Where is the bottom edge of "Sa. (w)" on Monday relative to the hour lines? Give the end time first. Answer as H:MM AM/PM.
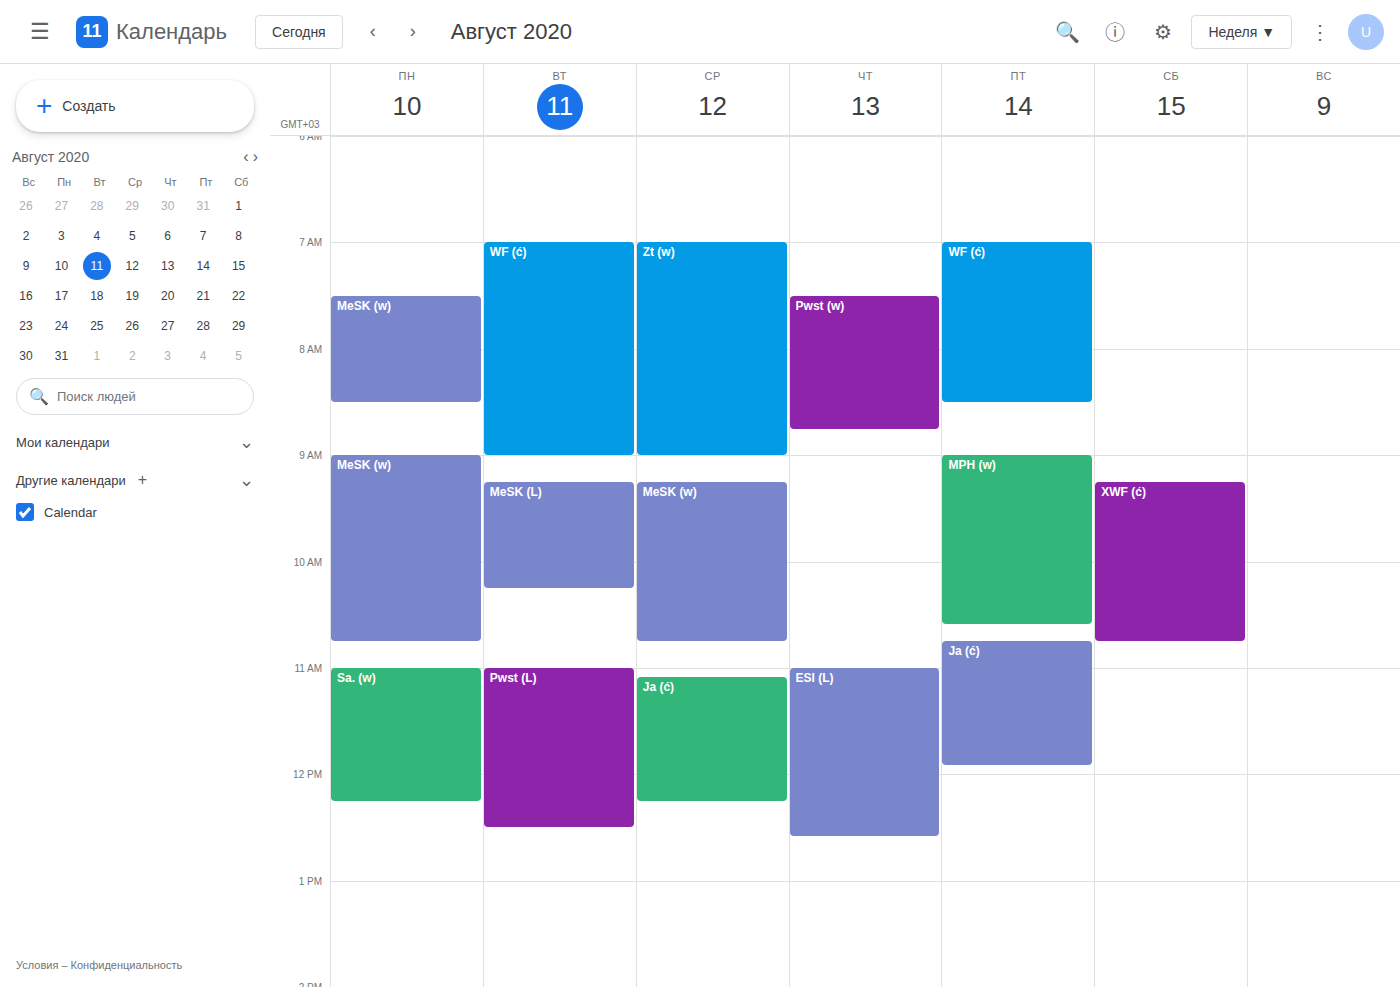
12:15 PM -- neither: a quarter of the way from the 12 PM line to the 1 PM line.